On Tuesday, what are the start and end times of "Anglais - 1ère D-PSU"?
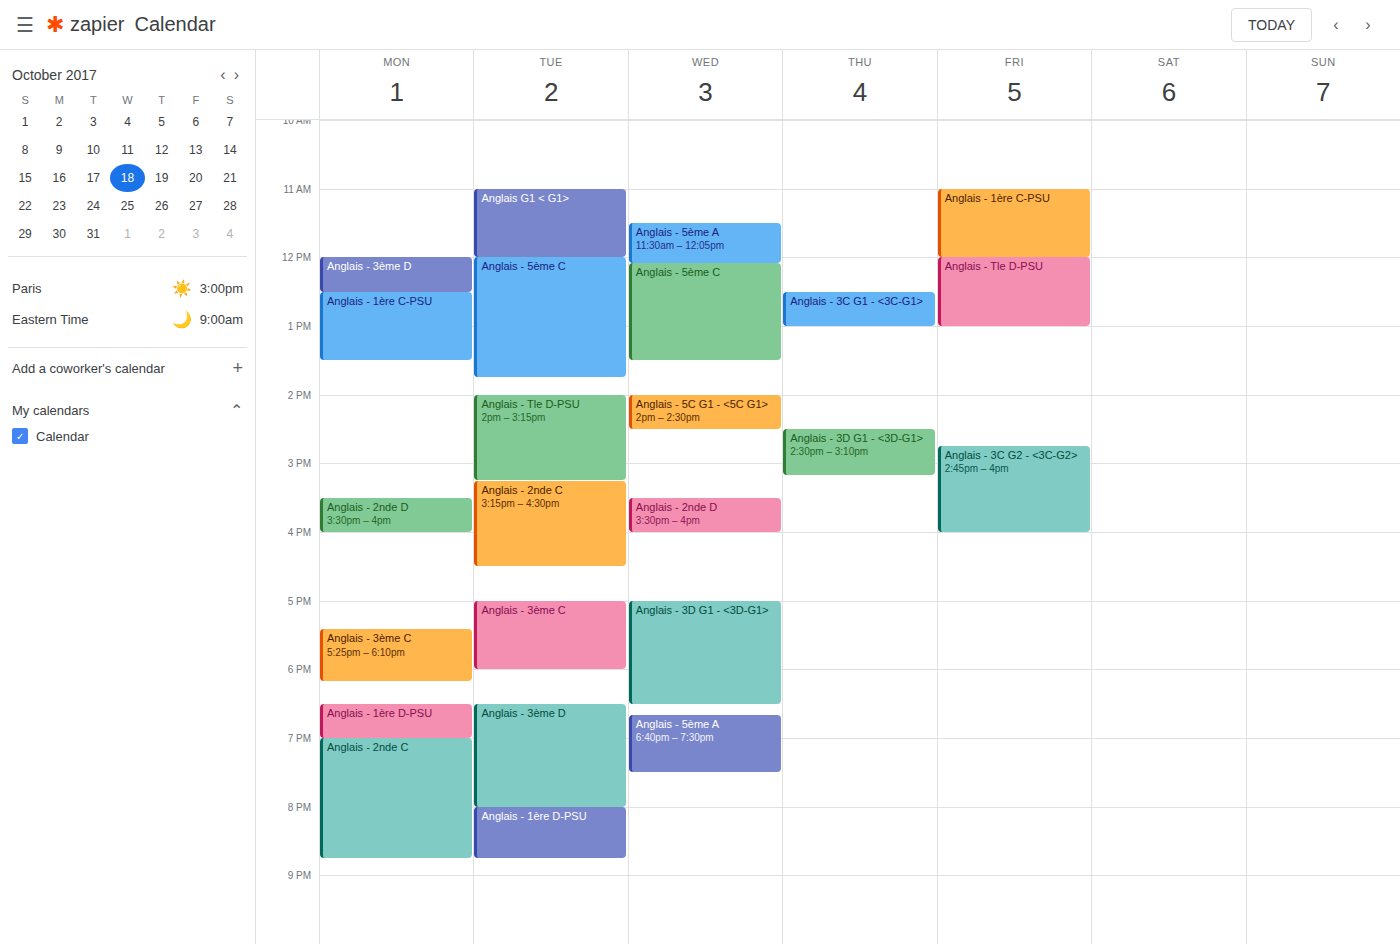
20:00 to 20:45